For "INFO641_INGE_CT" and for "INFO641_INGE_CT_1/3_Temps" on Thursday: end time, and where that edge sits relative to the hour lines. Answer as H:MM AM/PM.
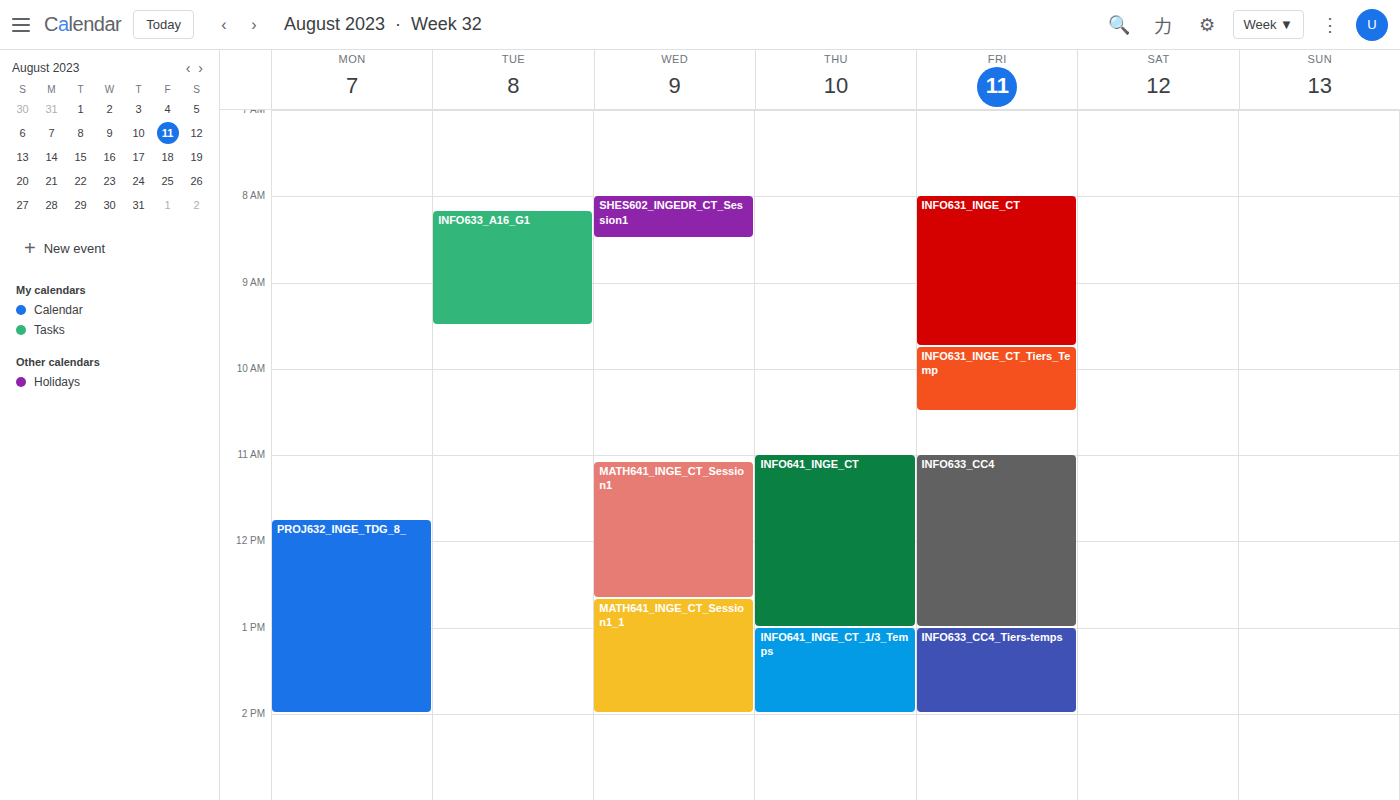
"INFO641_INGE_CT": 1:00 PM, exactly on the 1 PM line. "INFO641_INGE_CT_1/3_Temps": 2:00 PM, exactly on the 2 PM line.